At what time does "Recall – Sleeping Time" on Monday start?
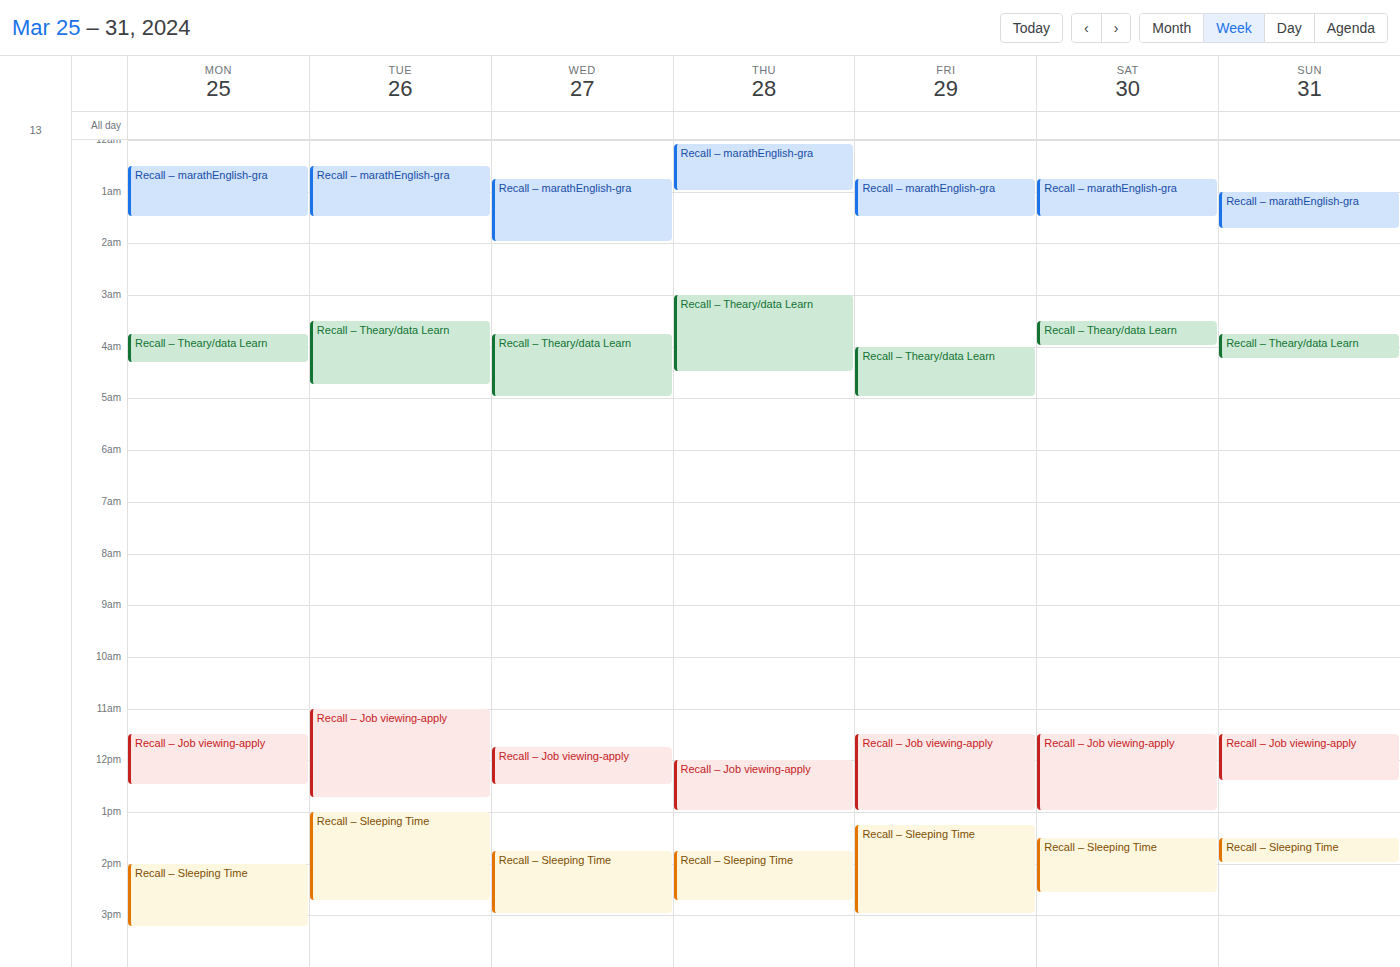
14:00